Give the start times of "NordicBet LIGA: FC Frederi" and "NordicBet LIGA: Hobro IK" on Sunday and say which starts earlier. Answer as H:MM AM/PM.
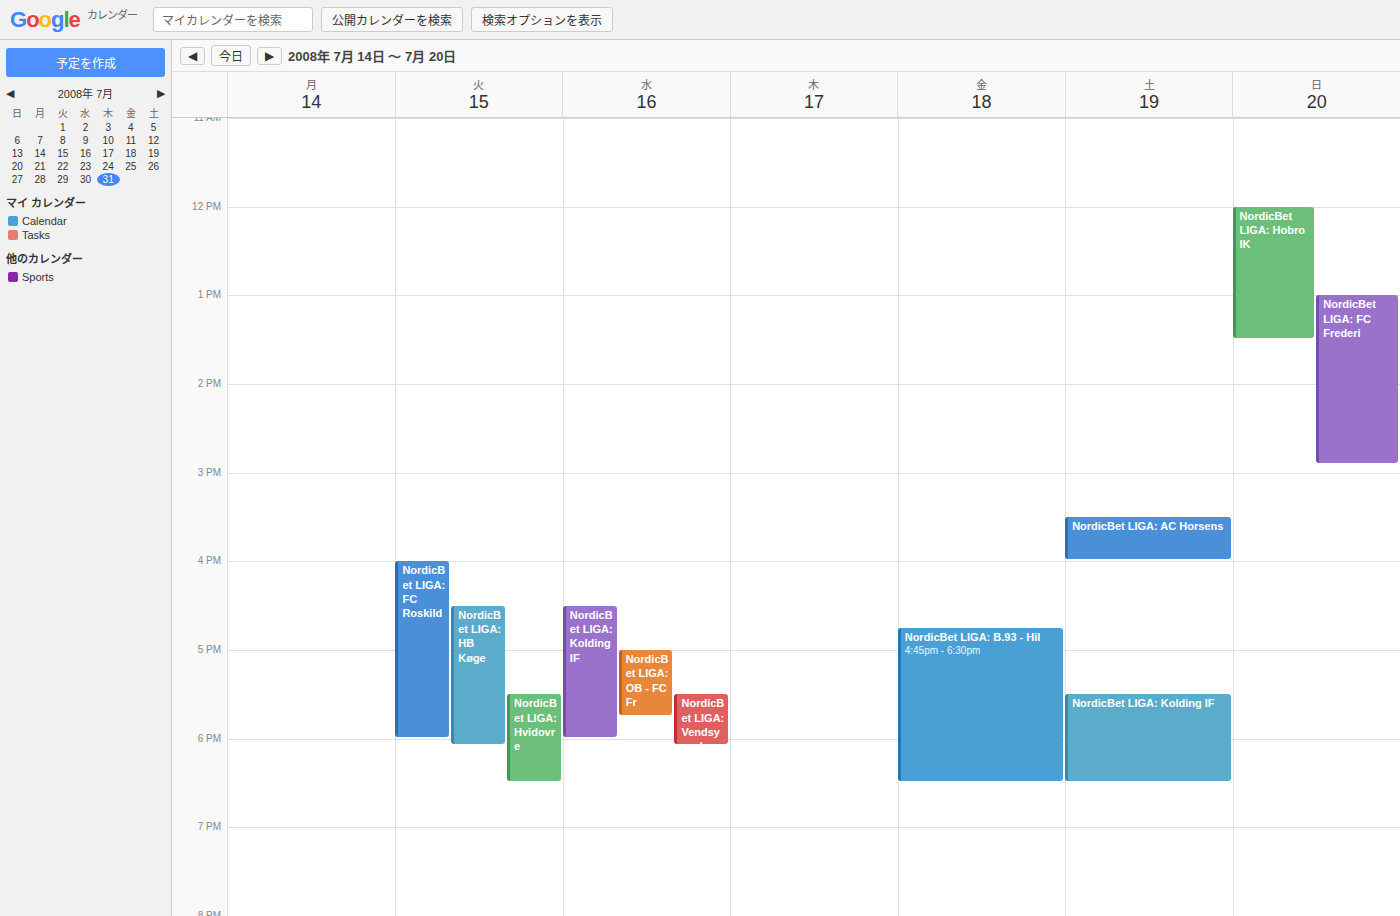
"NordicBet LIGA: Hobro IK" 12:00 PM; "NordicBet LIGA: FC Frederi" 1:00 PM.